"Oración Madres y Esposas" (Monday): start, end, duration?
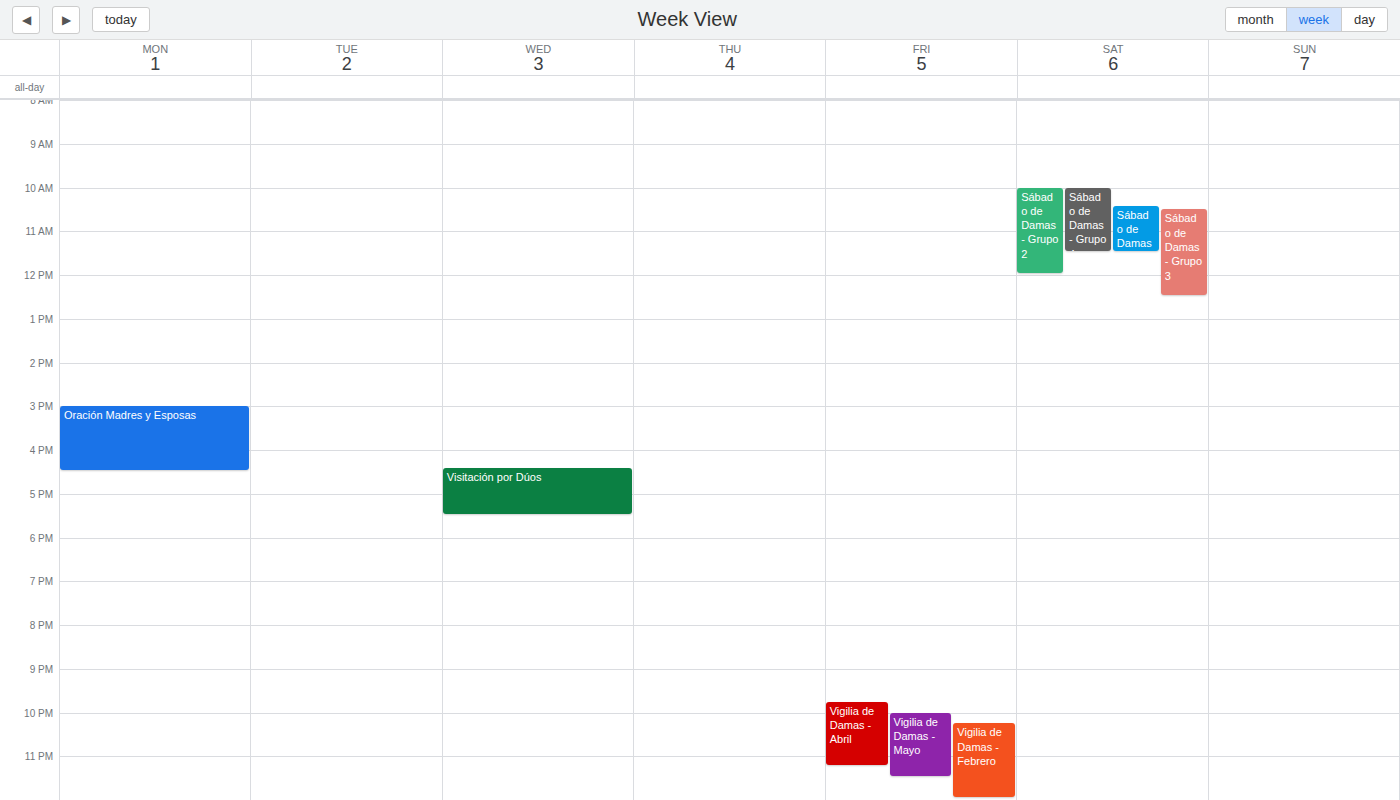
15:00 to 16:30, 1 hour 30 minutes